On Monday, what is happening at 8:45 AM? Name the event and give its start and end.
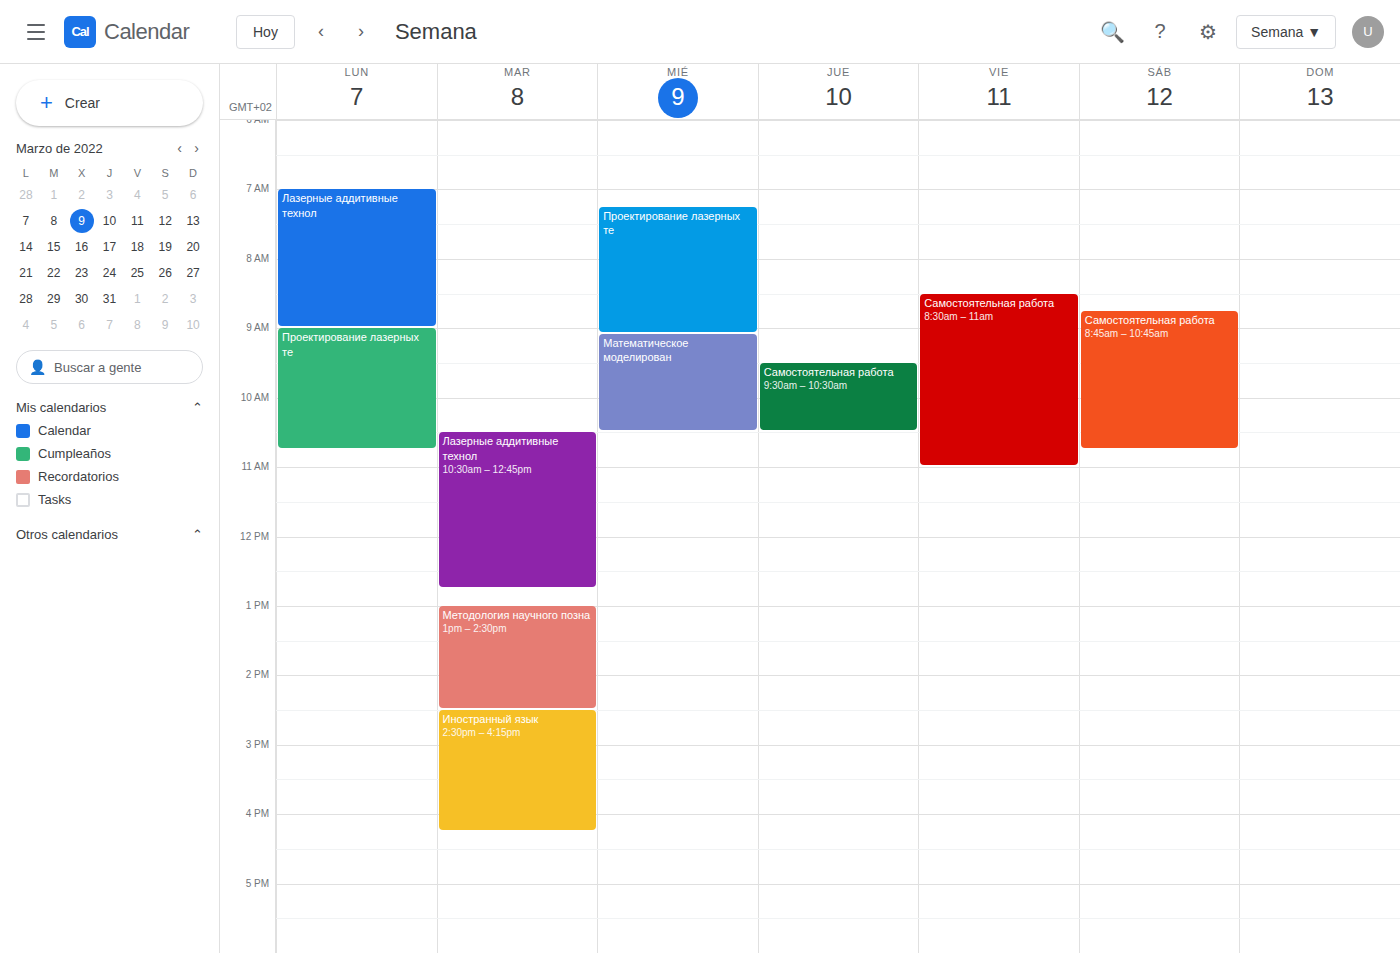
"Лазерные аддитивные технол", 7:00 AM to 9:00 AM